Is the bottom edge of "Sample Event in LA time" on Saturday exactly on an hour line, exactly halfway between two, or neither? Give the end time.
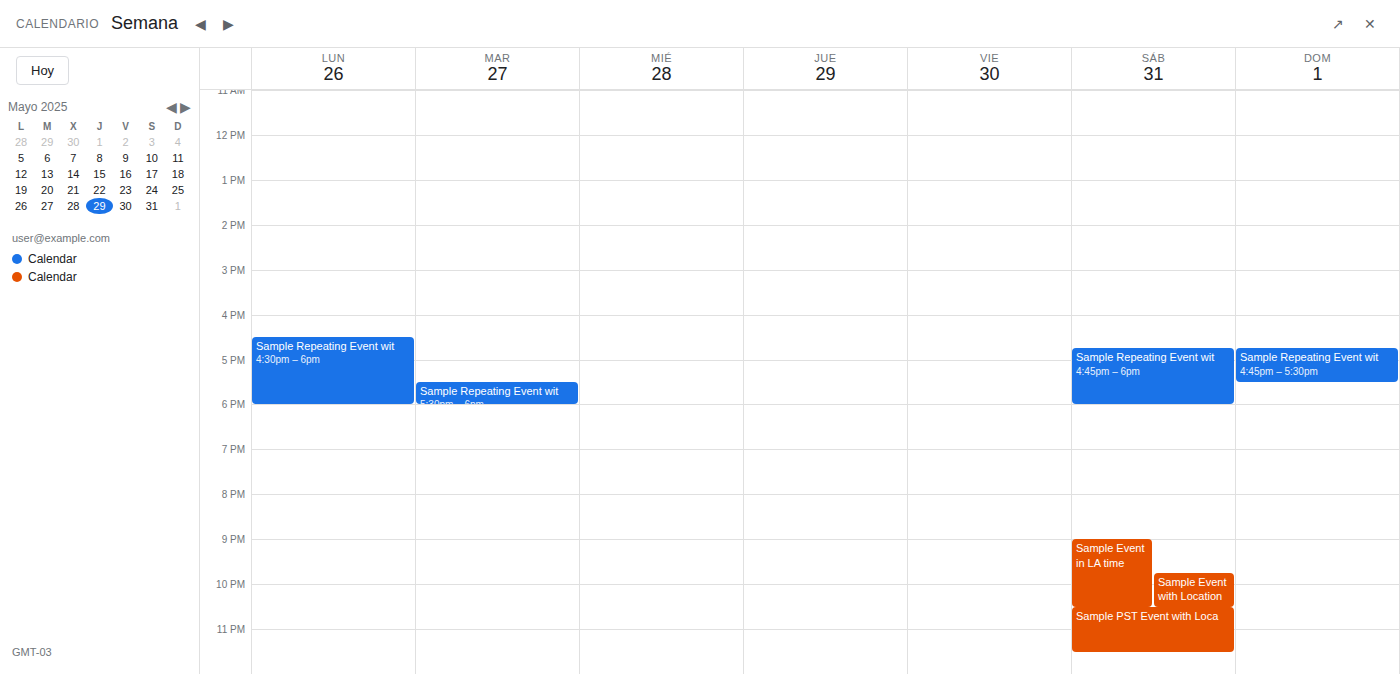
10:30 PM -- halfway between the 10 PM and 11 PM lines.